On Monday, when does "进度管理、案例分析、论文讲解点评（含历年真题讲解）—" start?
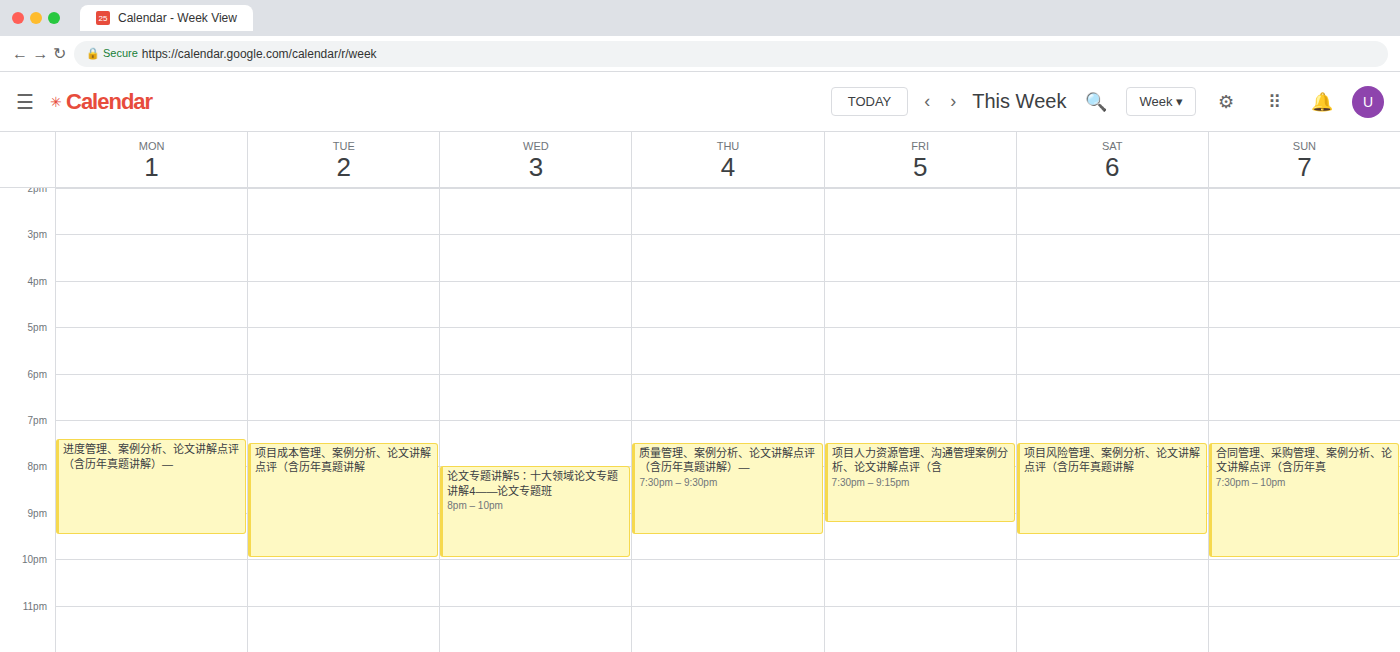
19:25